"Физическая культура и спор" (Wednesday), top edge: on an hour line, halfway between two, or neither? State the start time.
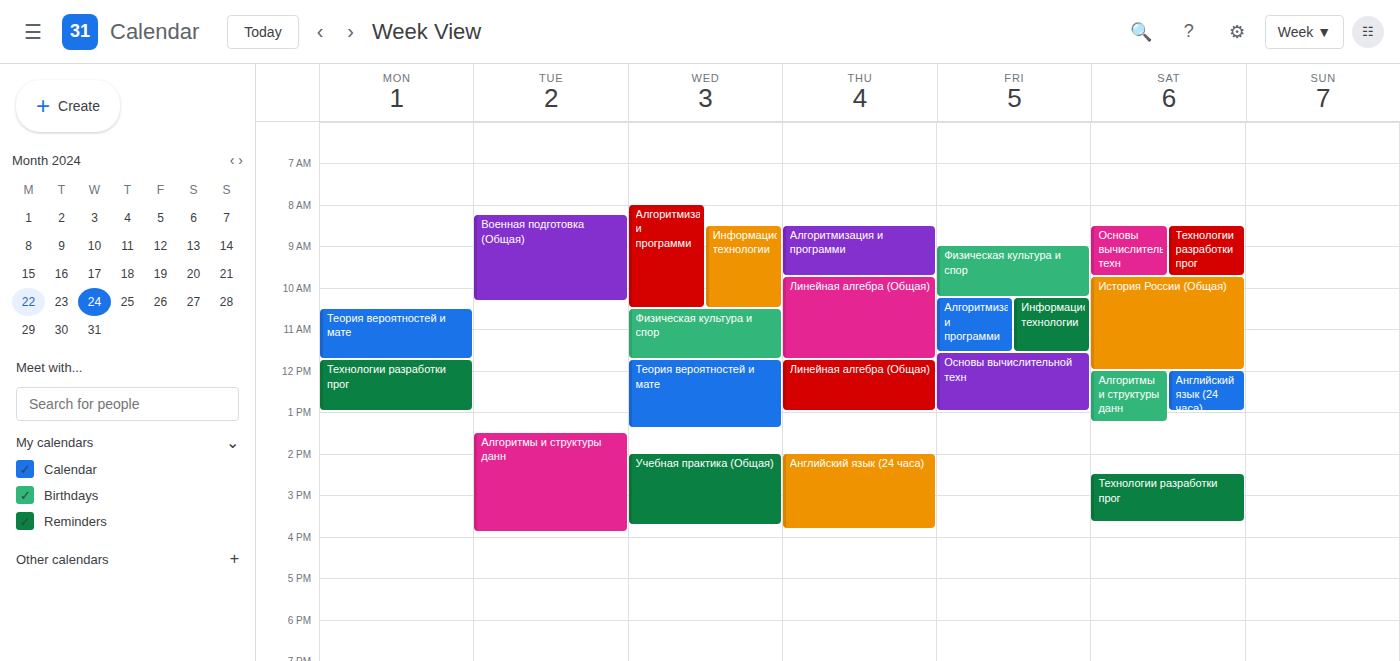
10:30 AM -- halfway between the 10 AM and 11 AM lines.